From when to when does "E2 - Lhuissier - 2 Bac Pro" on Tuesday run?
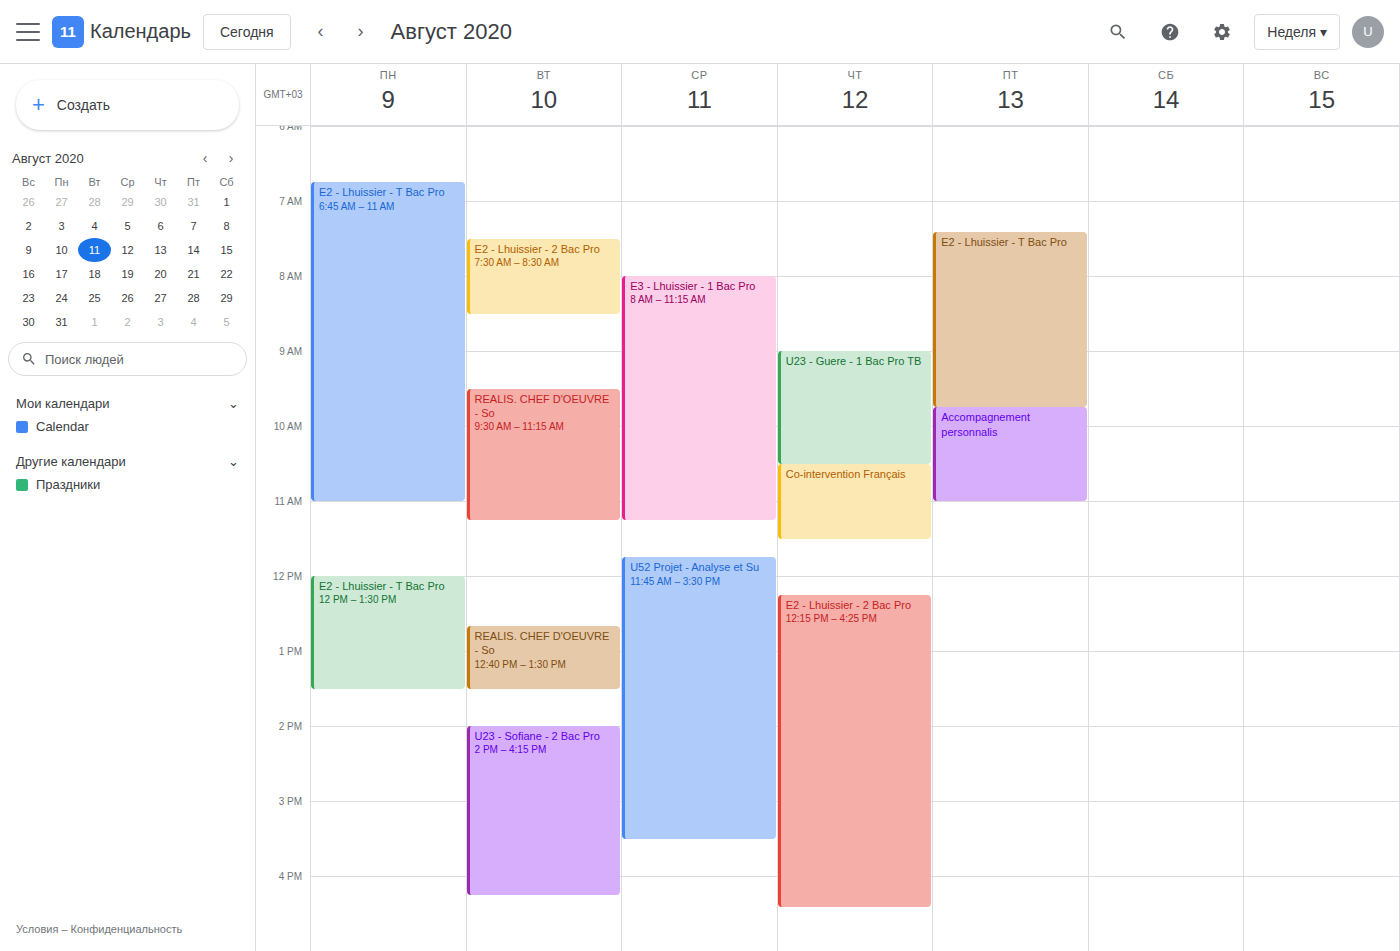
07:30 to 08:30